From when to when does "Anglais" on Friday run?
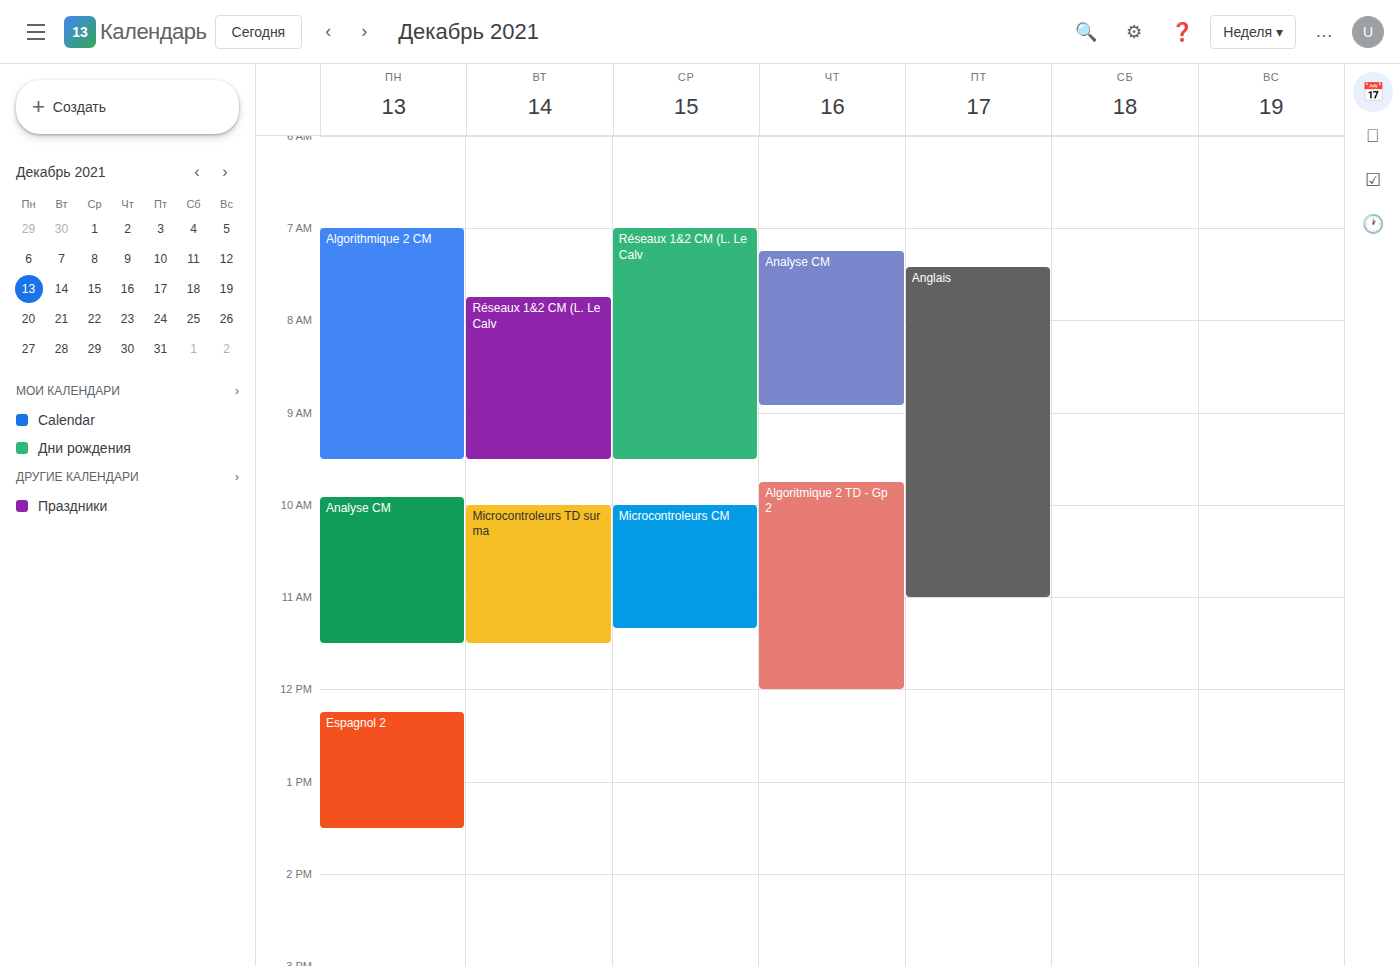
7:25 AM to 11:00 AM